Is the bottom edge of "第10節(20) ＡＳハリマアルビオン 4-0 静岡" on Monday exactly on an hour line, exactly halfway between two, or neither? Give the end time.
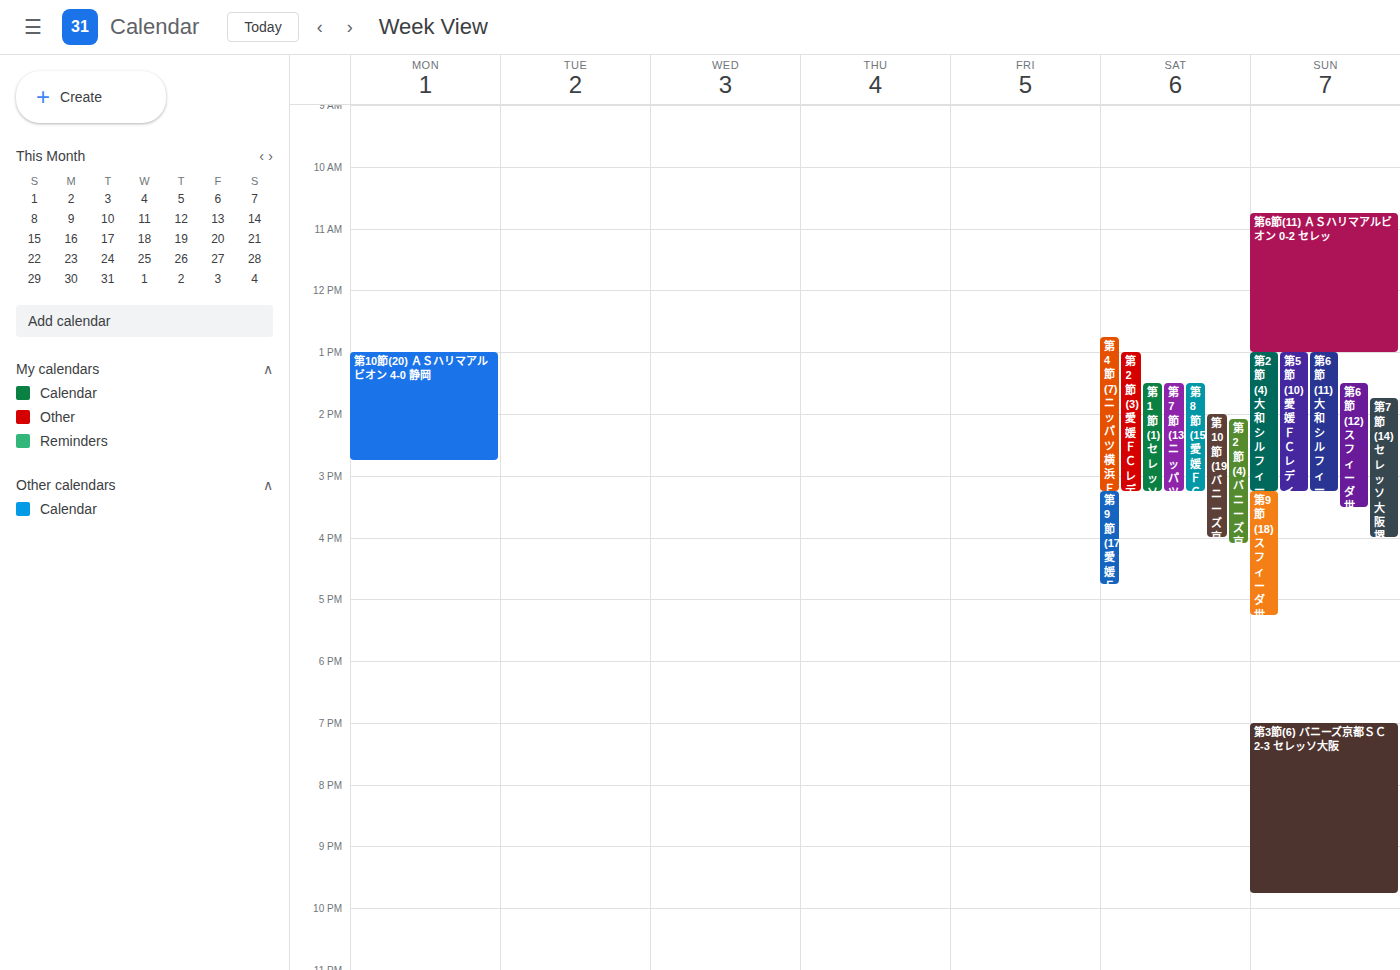
2:45 PM -- neither: three quarters of the way from the 2 PM line to the 3 PM line.